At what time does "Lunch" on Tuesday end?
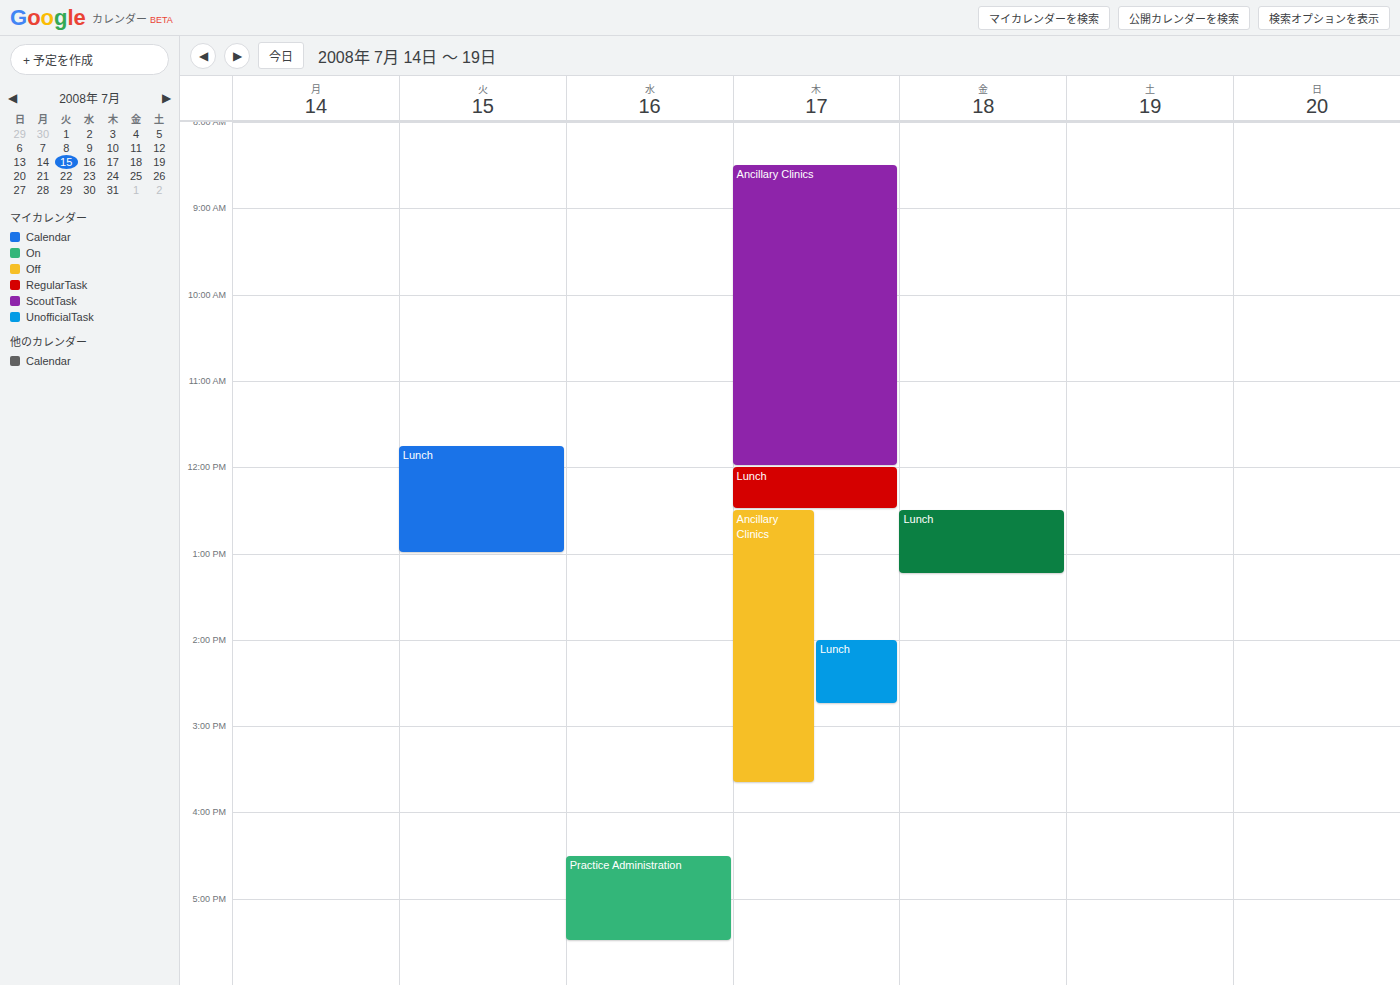
1:00 PM